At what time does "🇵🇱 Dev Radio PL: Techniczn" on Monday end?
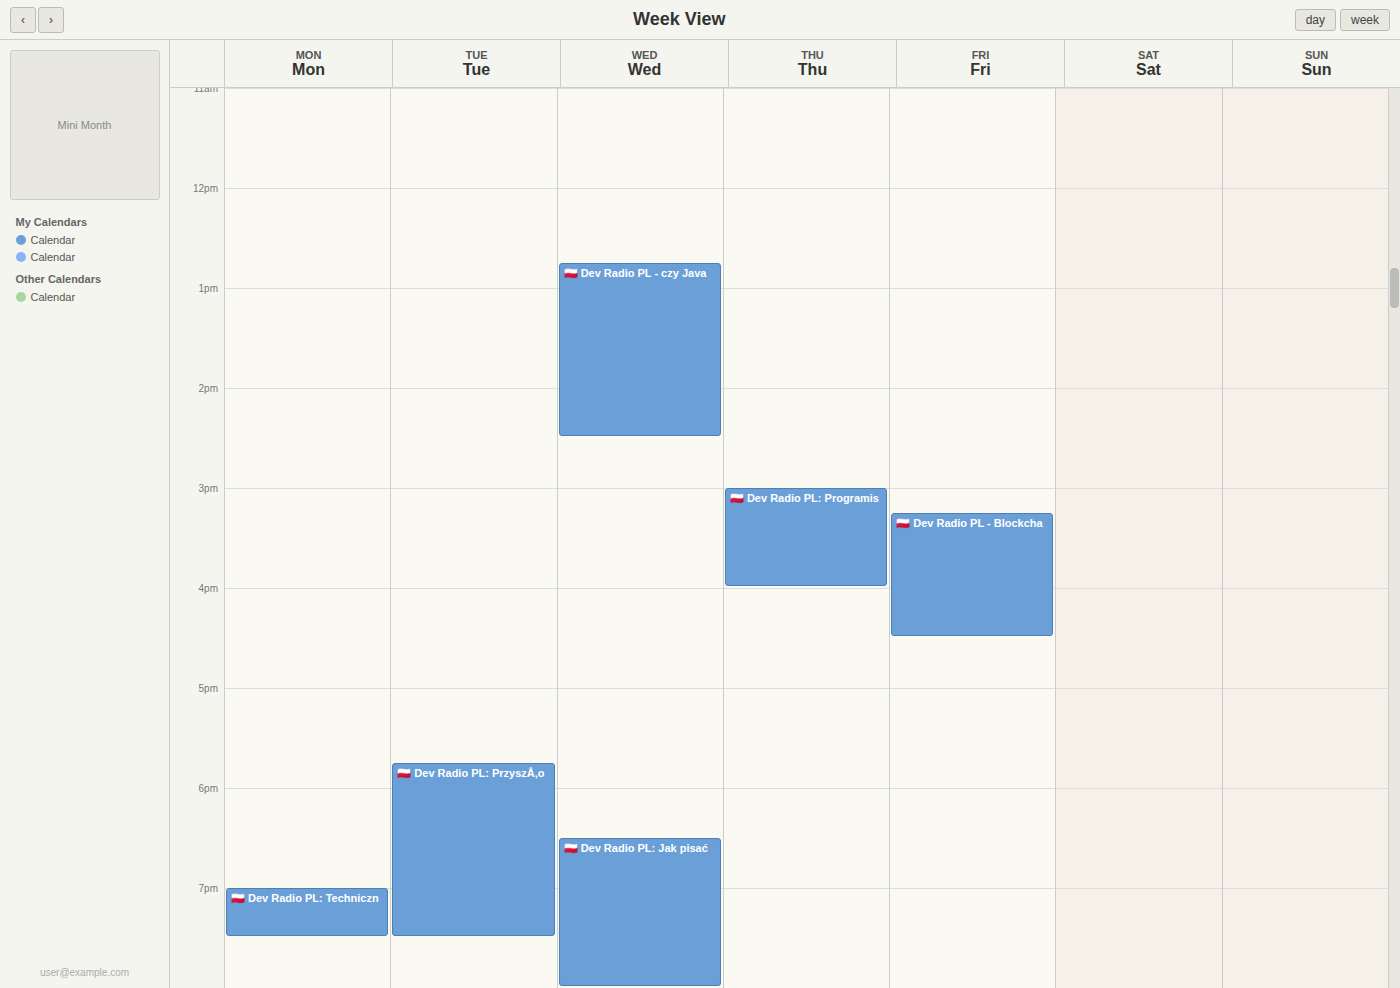
7:30 PM